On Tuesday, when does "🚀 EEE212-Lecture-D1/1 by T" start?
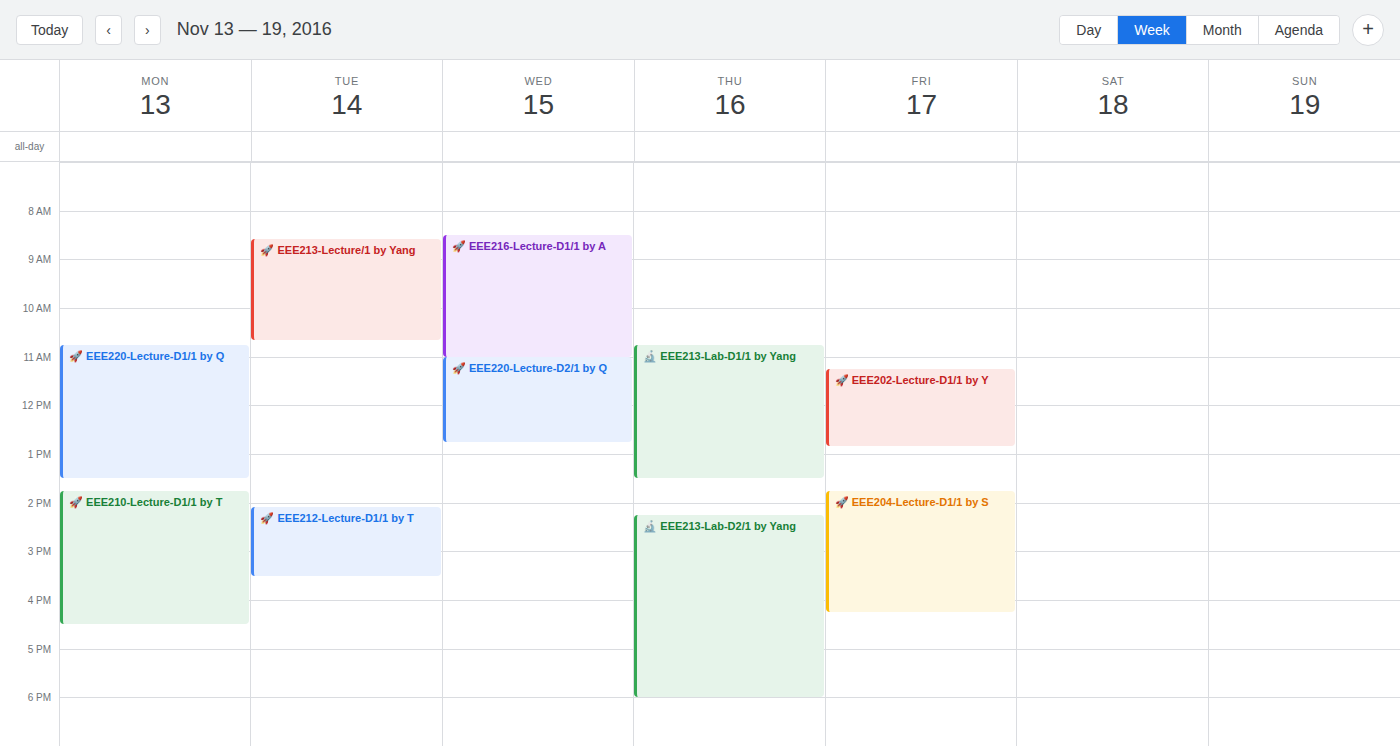
2:05 PM